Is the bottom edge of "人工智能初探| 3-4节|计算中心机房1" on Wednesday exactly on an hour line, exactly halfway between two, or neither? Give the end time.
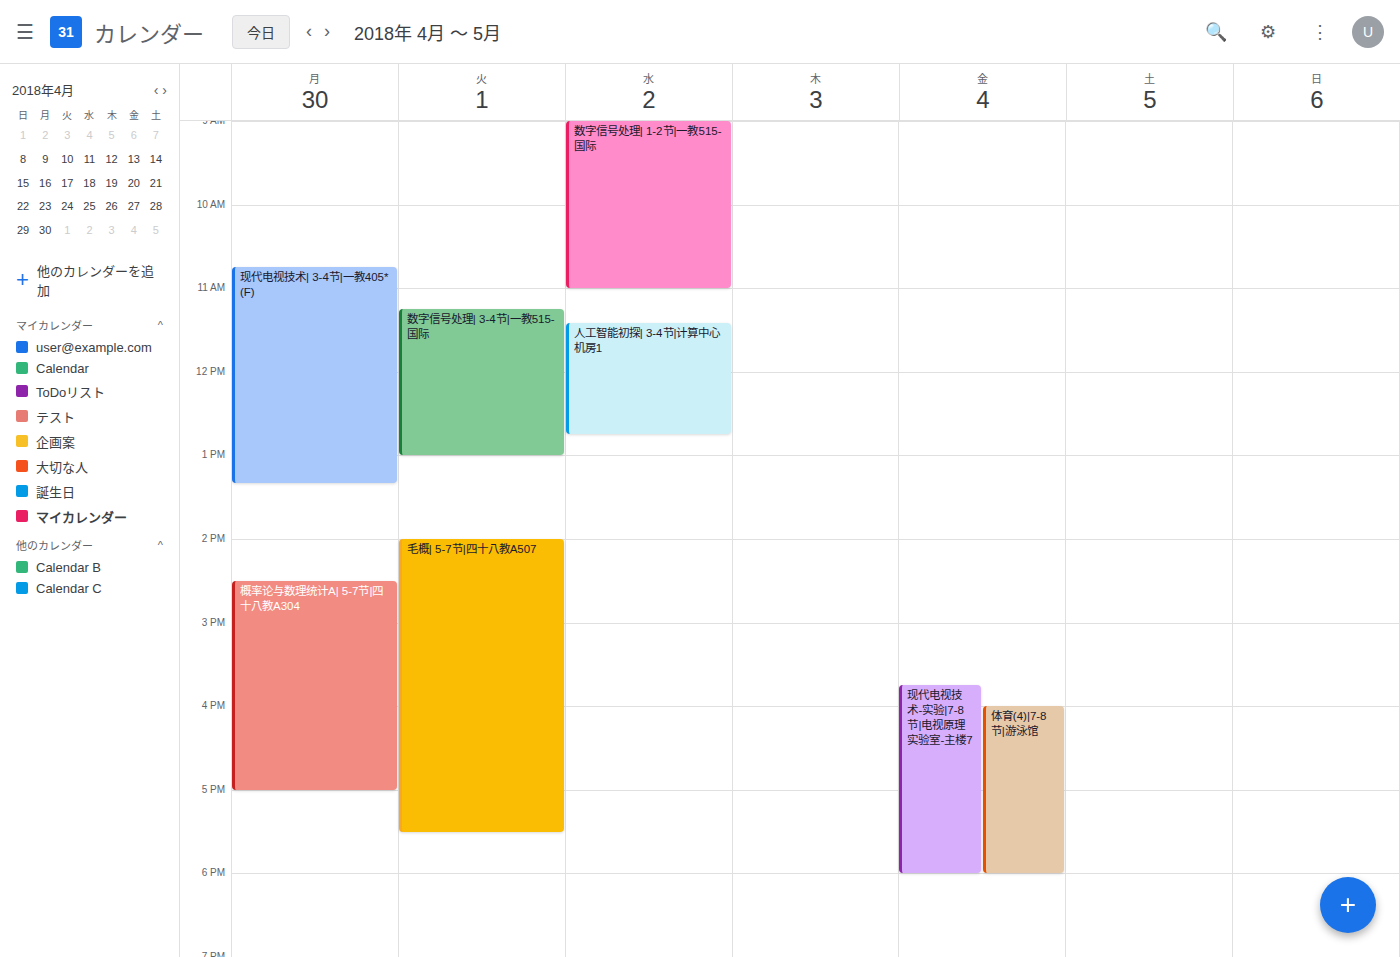
12:45 PM -- neither: three quarters of the way from the 12 PM line to the 1 PM line.